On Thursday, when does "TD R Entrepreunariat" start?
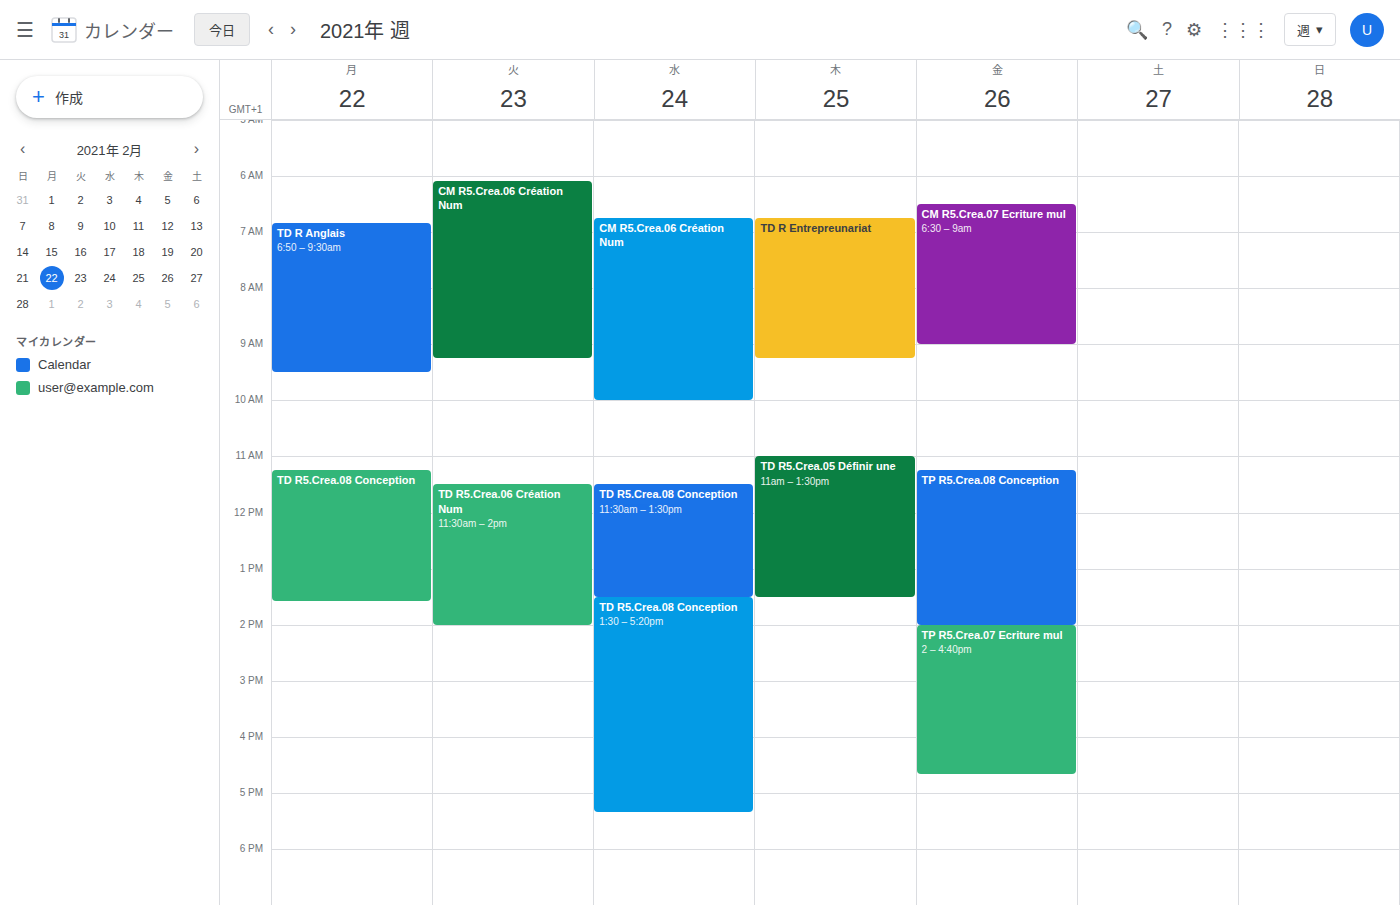
6:45 AM